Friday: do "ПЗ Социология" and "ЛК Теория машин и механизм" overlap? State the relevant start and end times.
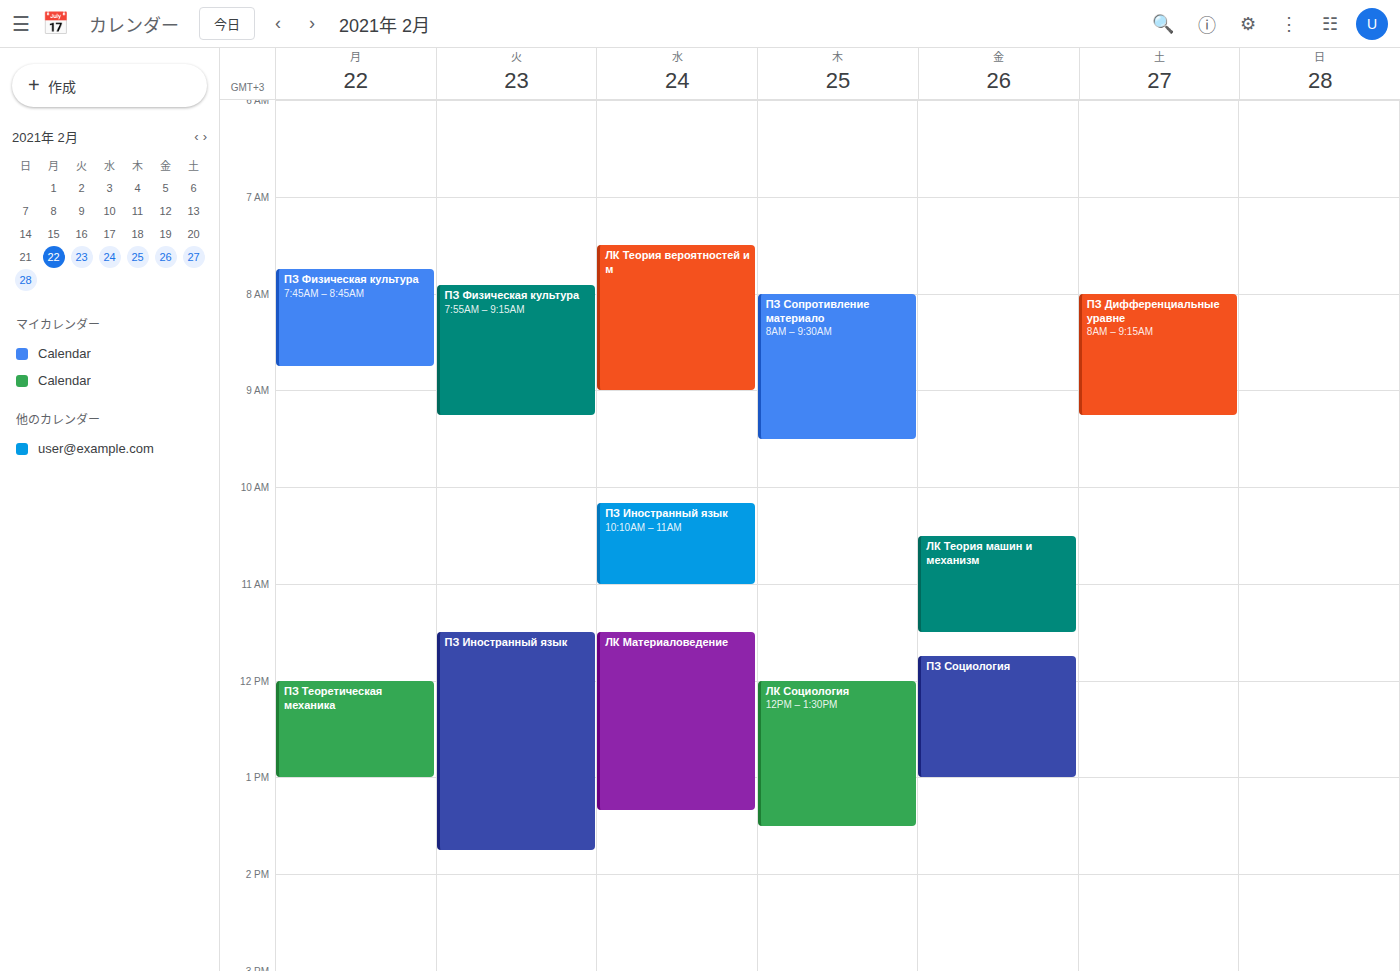
"ЛК Теория машин и механизм" ends at 11:30 AM and "ПЗ Социология" starts at 11:45 AM -- no overlap.